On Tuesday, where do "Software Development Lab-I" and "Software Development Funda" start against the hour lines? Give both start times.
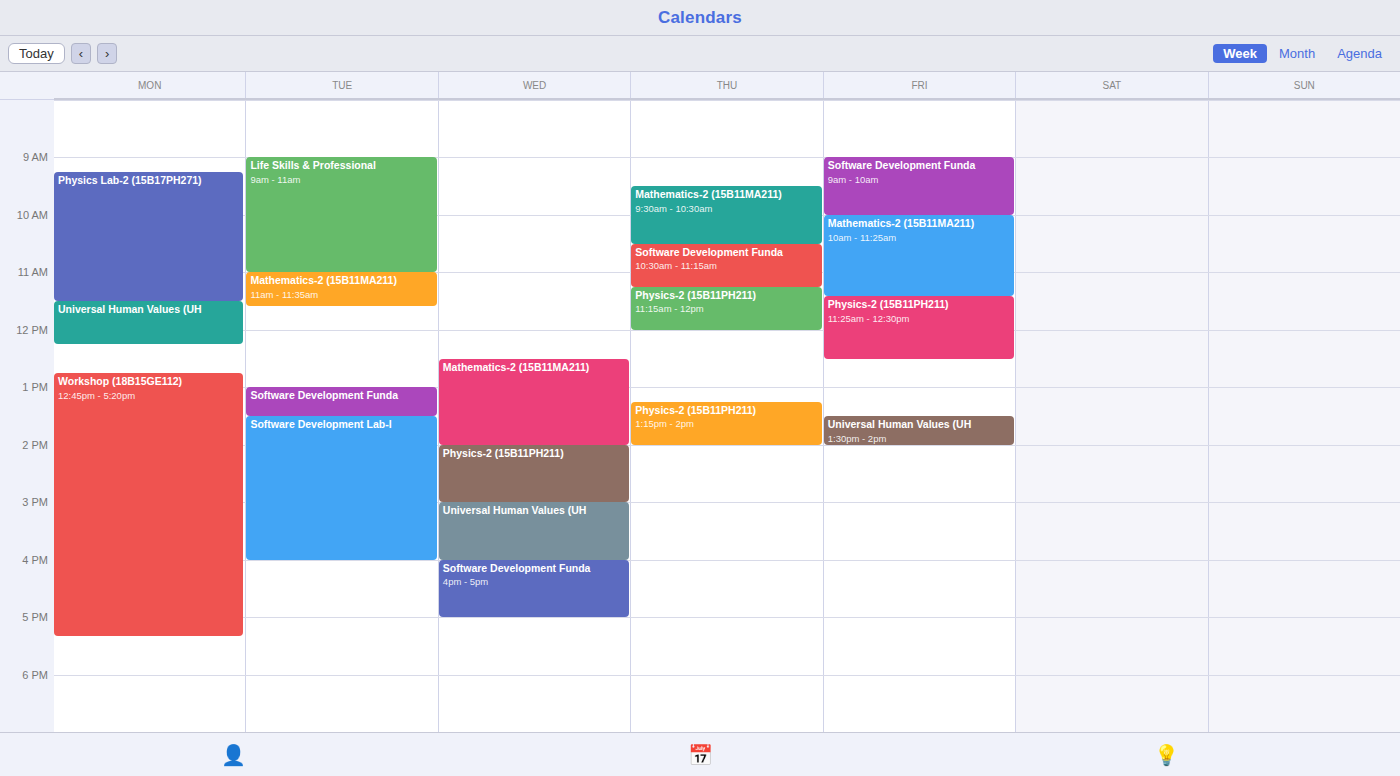
"Software Development Lab-I": 1:30 PM, halfway between the 1 PM and 2 PM lines. "Software Development Funda": 1:00 PM, exactly on the 1 PM line.